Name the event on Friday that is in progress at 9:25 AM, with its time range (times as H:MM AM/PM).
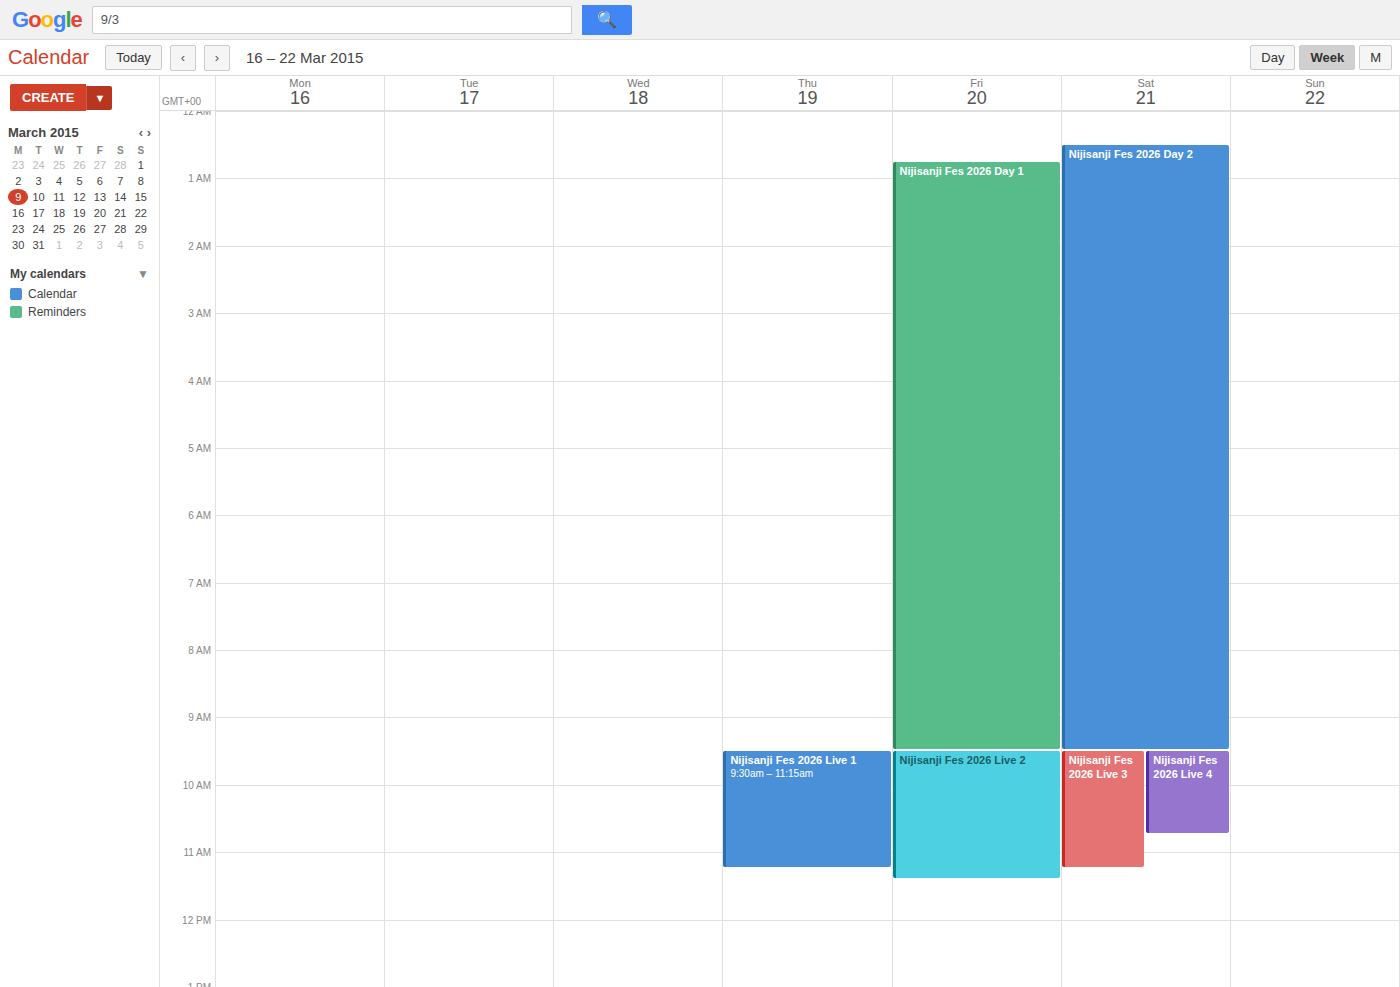
"Nijisanji Fes 2026 Day 1", 12:45 AM to 9:30 AM